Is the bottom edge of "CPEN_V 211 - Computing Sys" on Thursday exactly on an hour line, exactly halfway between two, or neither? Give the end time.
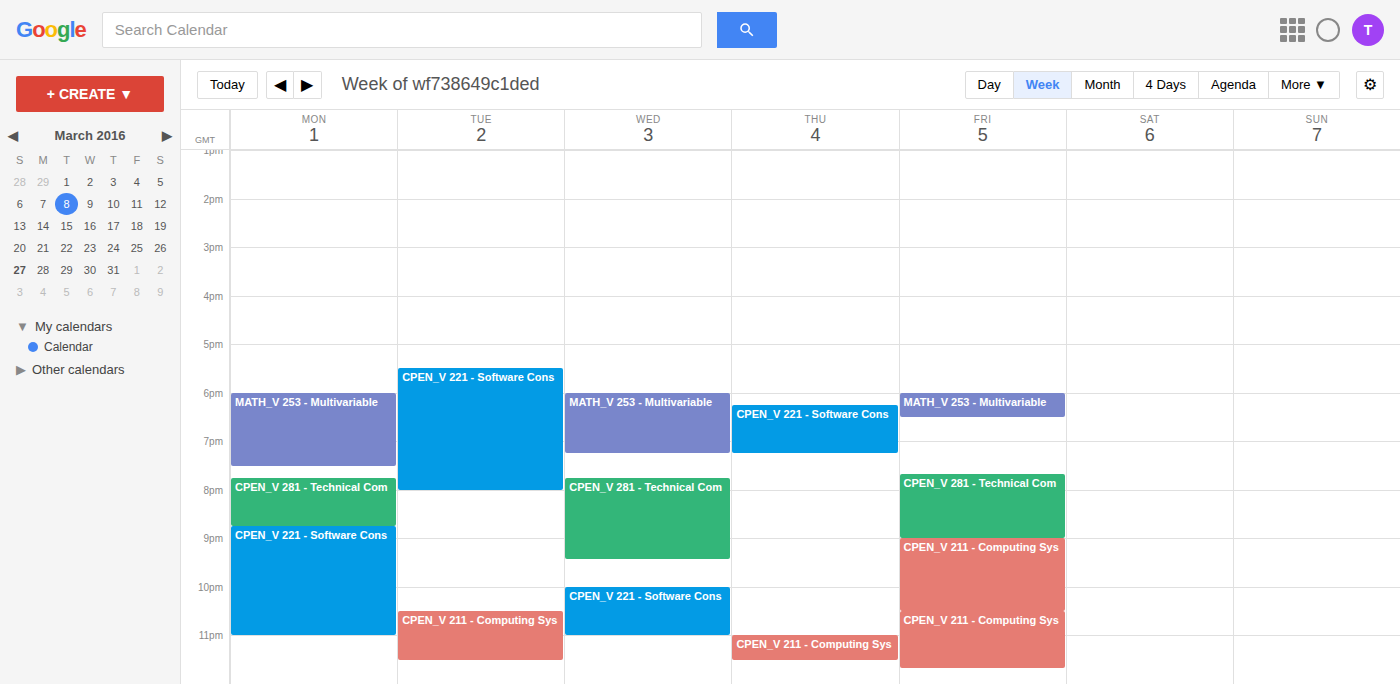
11:30 PM -- halfway between the 11 PM and 12 AM lines.